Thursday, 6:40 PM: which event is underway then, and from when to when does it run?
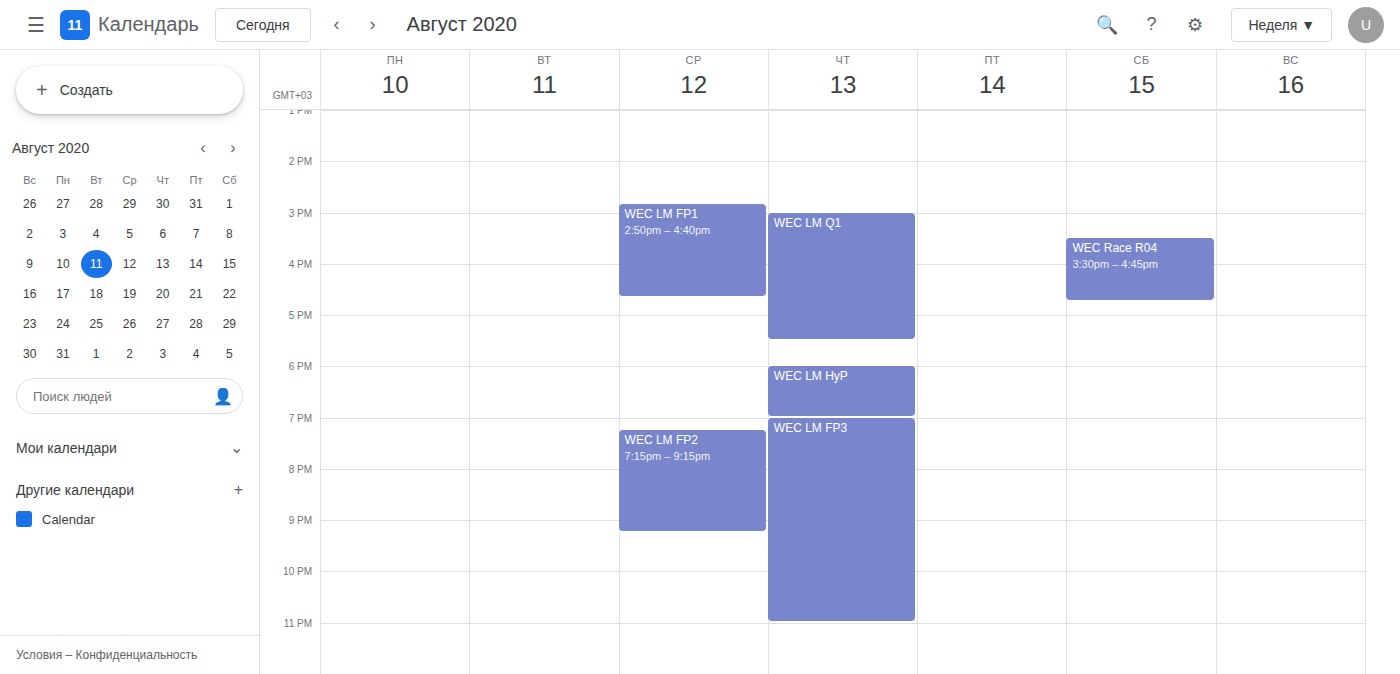
"WEC LM HyP", 6:00 PM to 7:00 PM